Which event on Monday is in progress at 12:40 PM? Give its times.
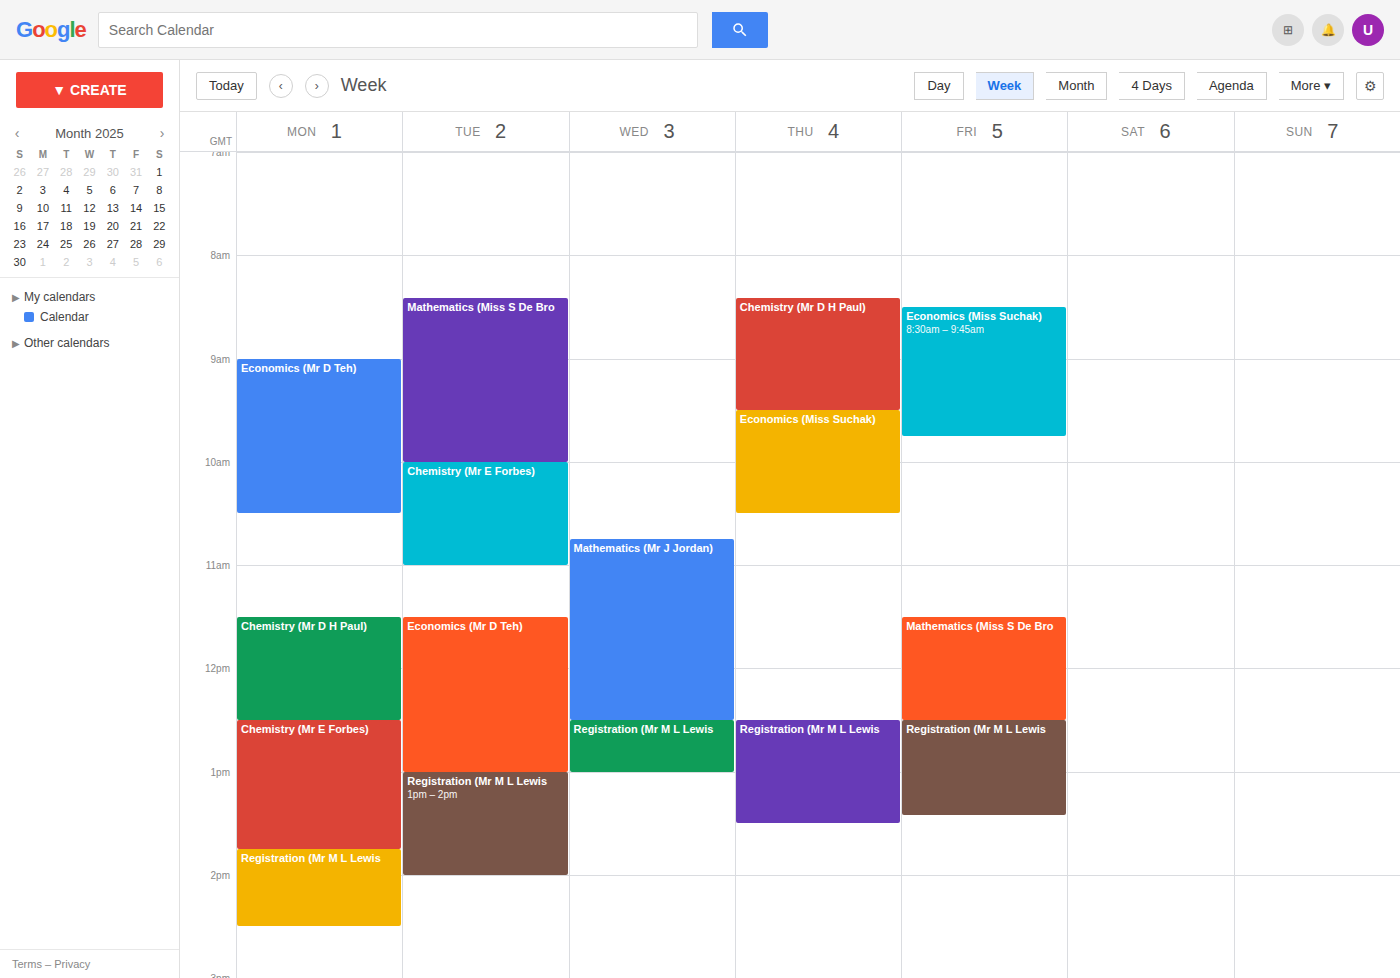
"Chemistry (Mr E Forbes)", 12:30 PM to 1:45 PM